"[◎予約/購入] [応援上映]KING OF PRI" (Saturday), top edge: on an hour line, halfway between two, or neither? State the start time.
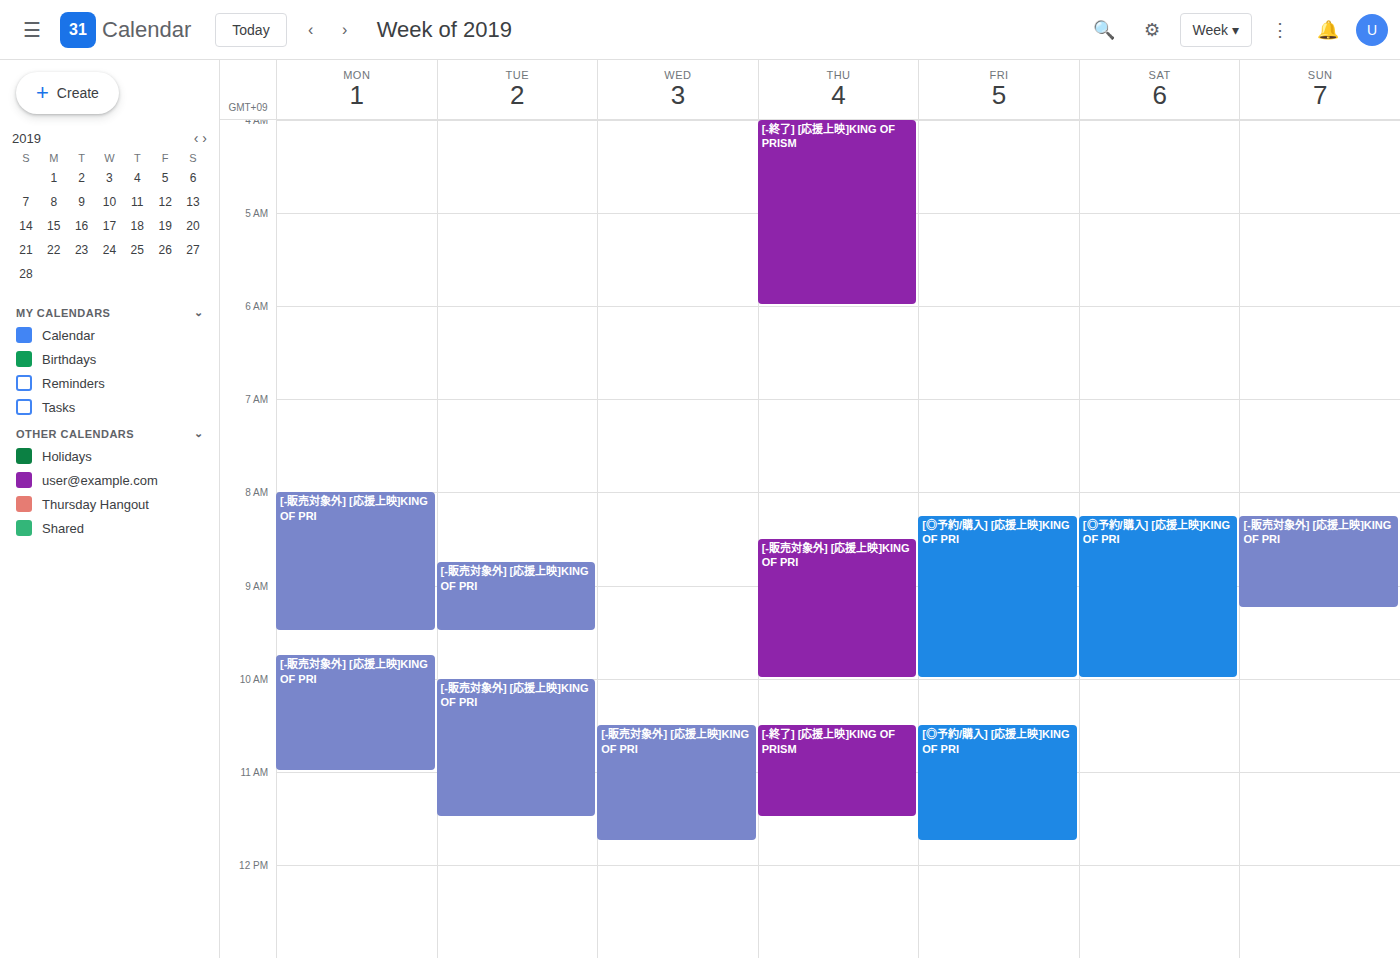
8:15 AM -- neither: a quarter of the way from the 8 AM line to the 9 AM line.